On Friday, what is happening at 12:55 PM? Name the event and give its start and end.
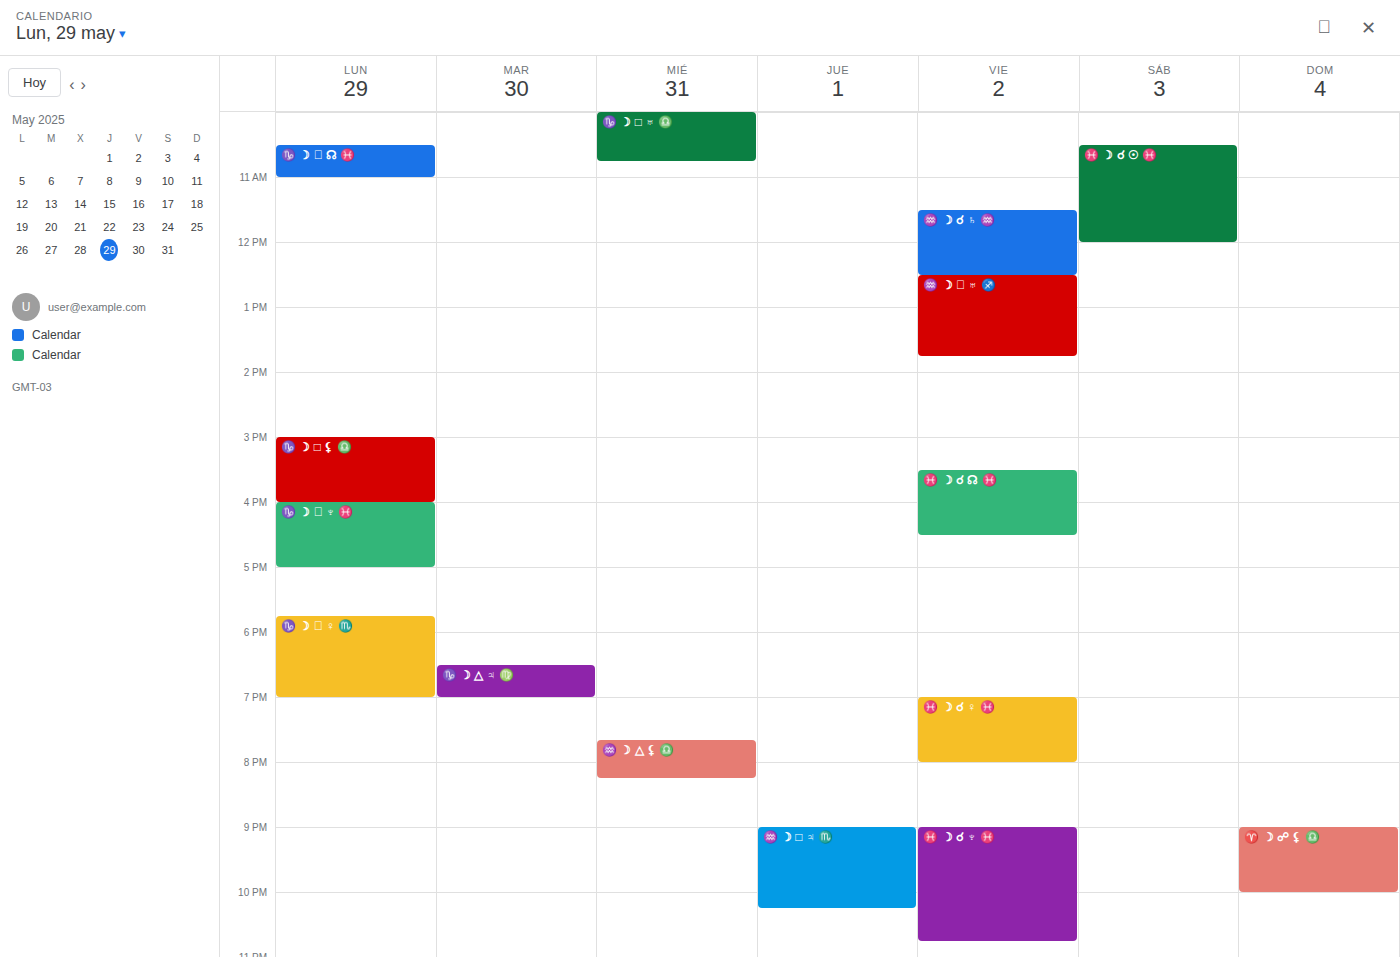
"♒️ ☽ ⚹ ♅ ♐️", 12:30 PM to 1:45 PM